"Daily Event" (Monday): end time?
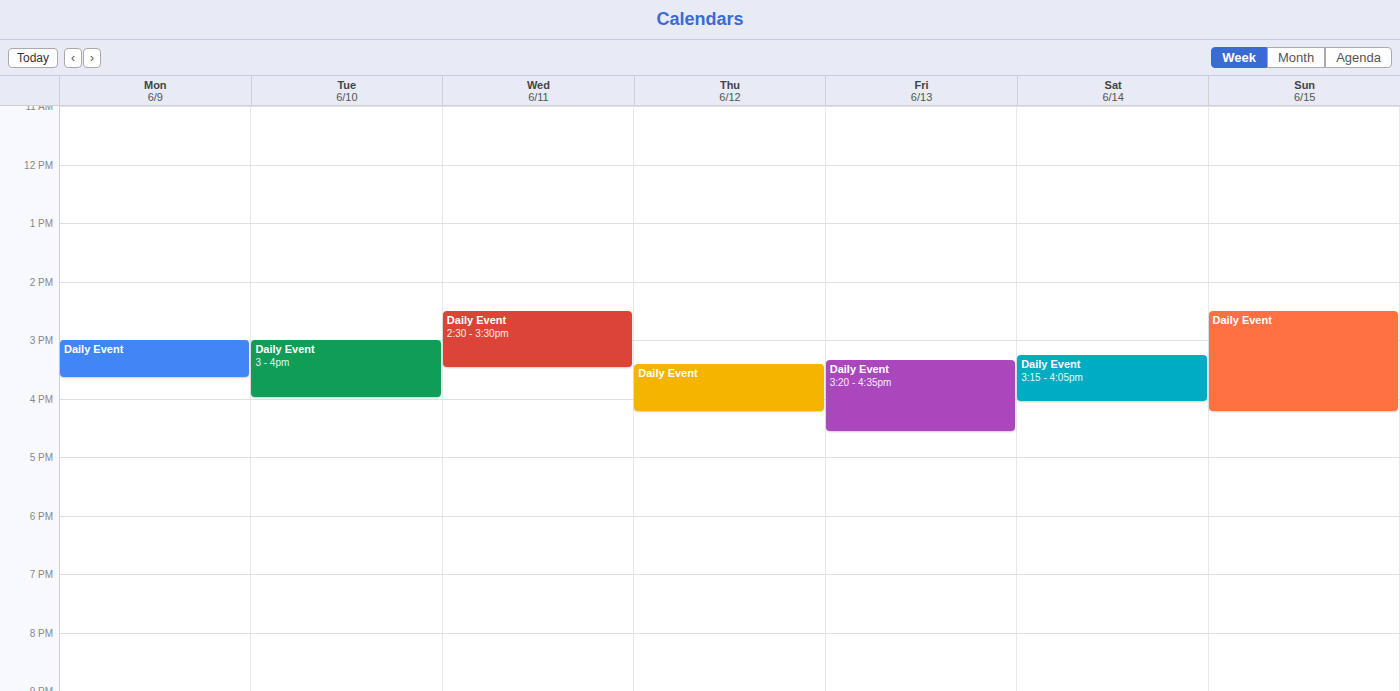
3:40 PM